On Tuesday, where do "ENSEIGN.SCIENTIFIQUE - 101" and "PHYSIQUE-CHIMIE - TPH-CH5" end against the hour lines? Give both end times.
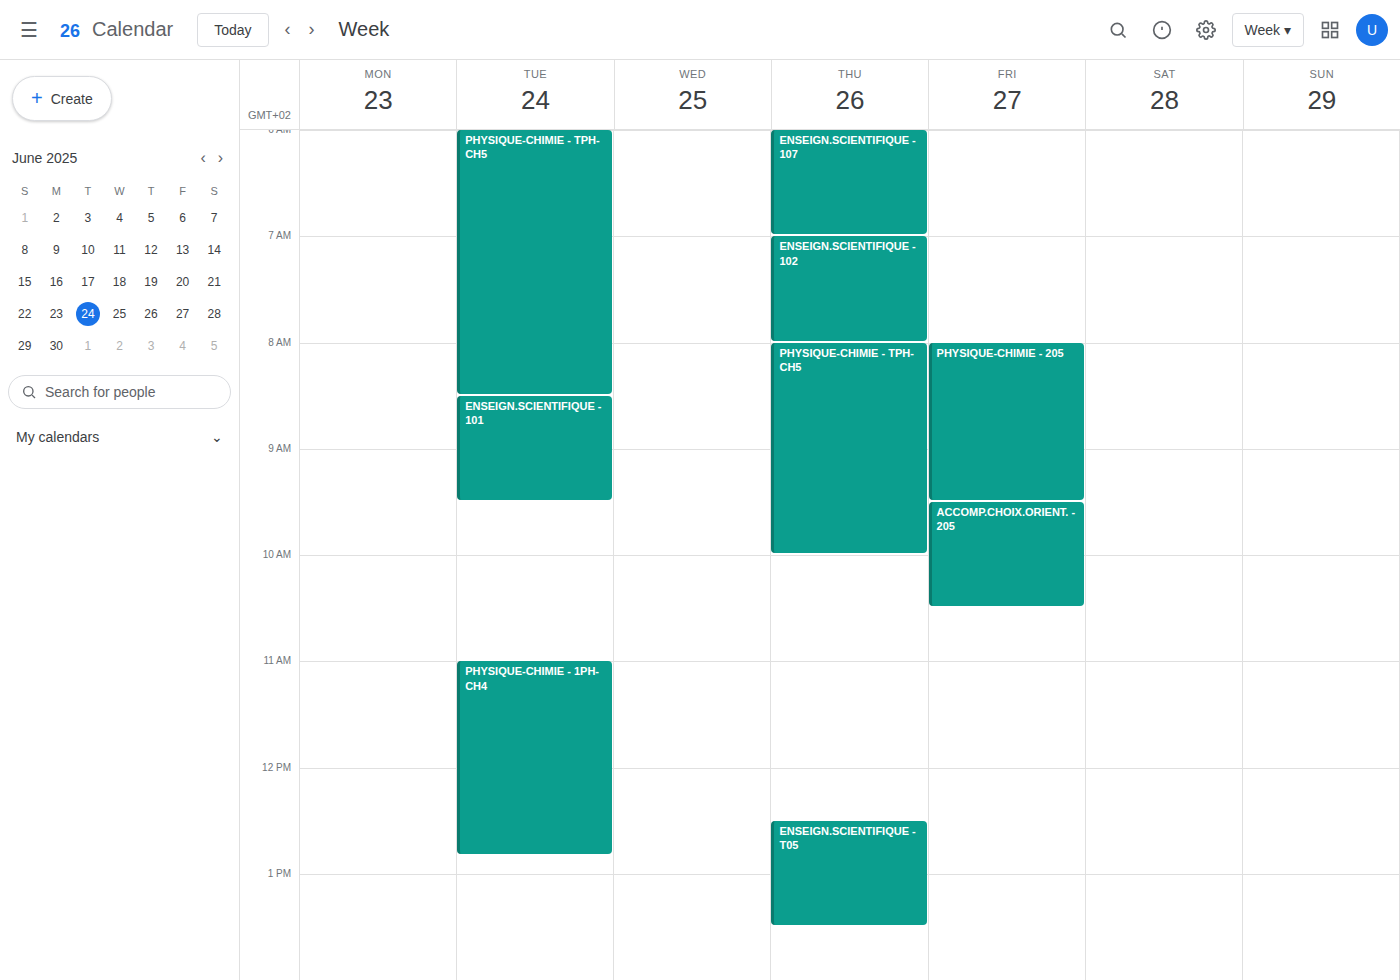
"ENSEIGN.SCIENTIFIQUE - 101": 9:30 AM, halfway between the 9 AM and 10 AM lines. "PHYSIQUE-CHIMIE - TPH-CH5": 8:30 AM, halfway between the 8 AM and 9 AM lines.